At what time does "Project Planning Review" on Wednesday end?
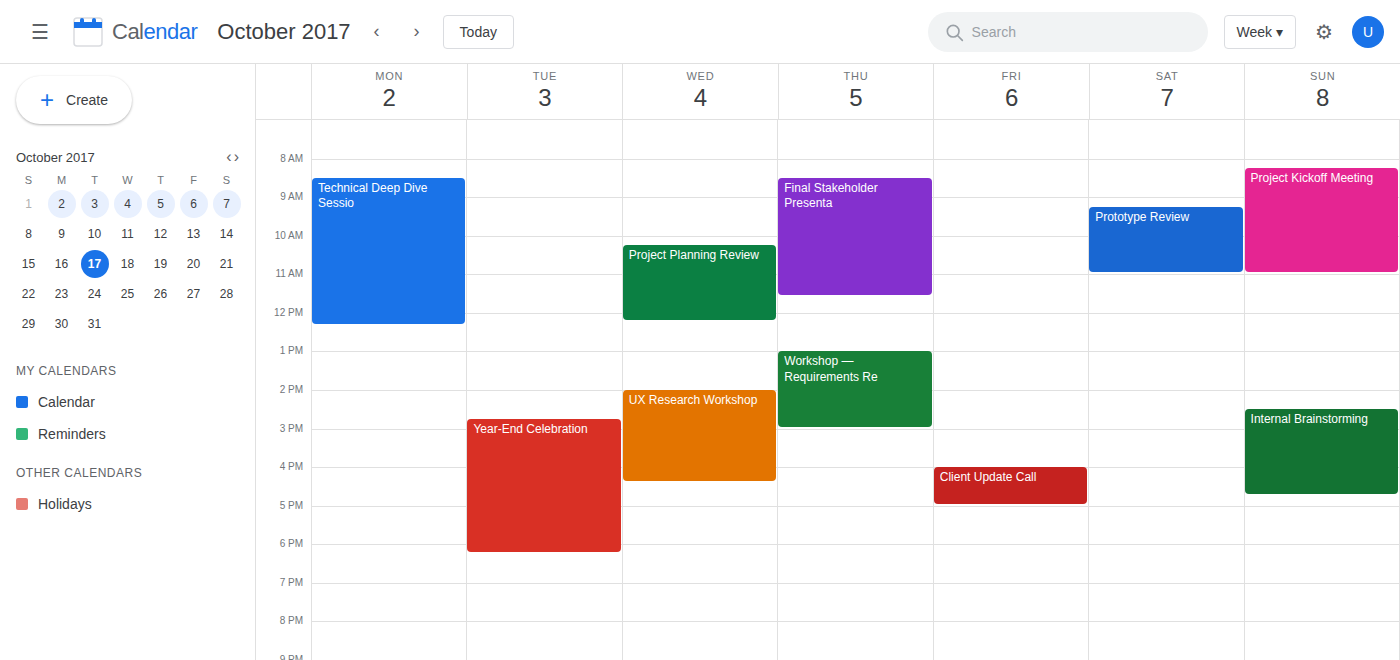
12:15 PM